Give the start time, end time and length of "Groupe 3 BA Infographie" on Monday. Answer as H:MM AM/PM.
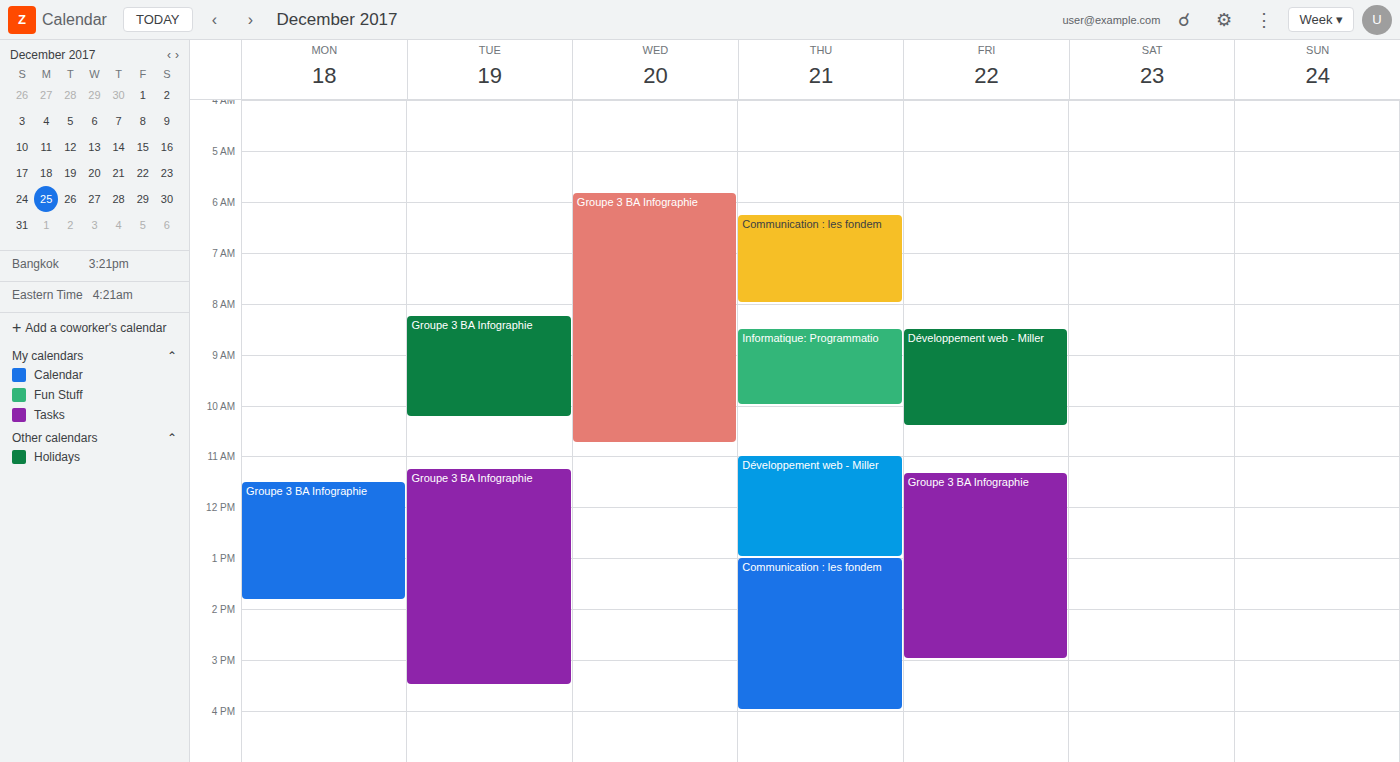
11:30 AM to 1:50 PM, 2 hours 20 minutes